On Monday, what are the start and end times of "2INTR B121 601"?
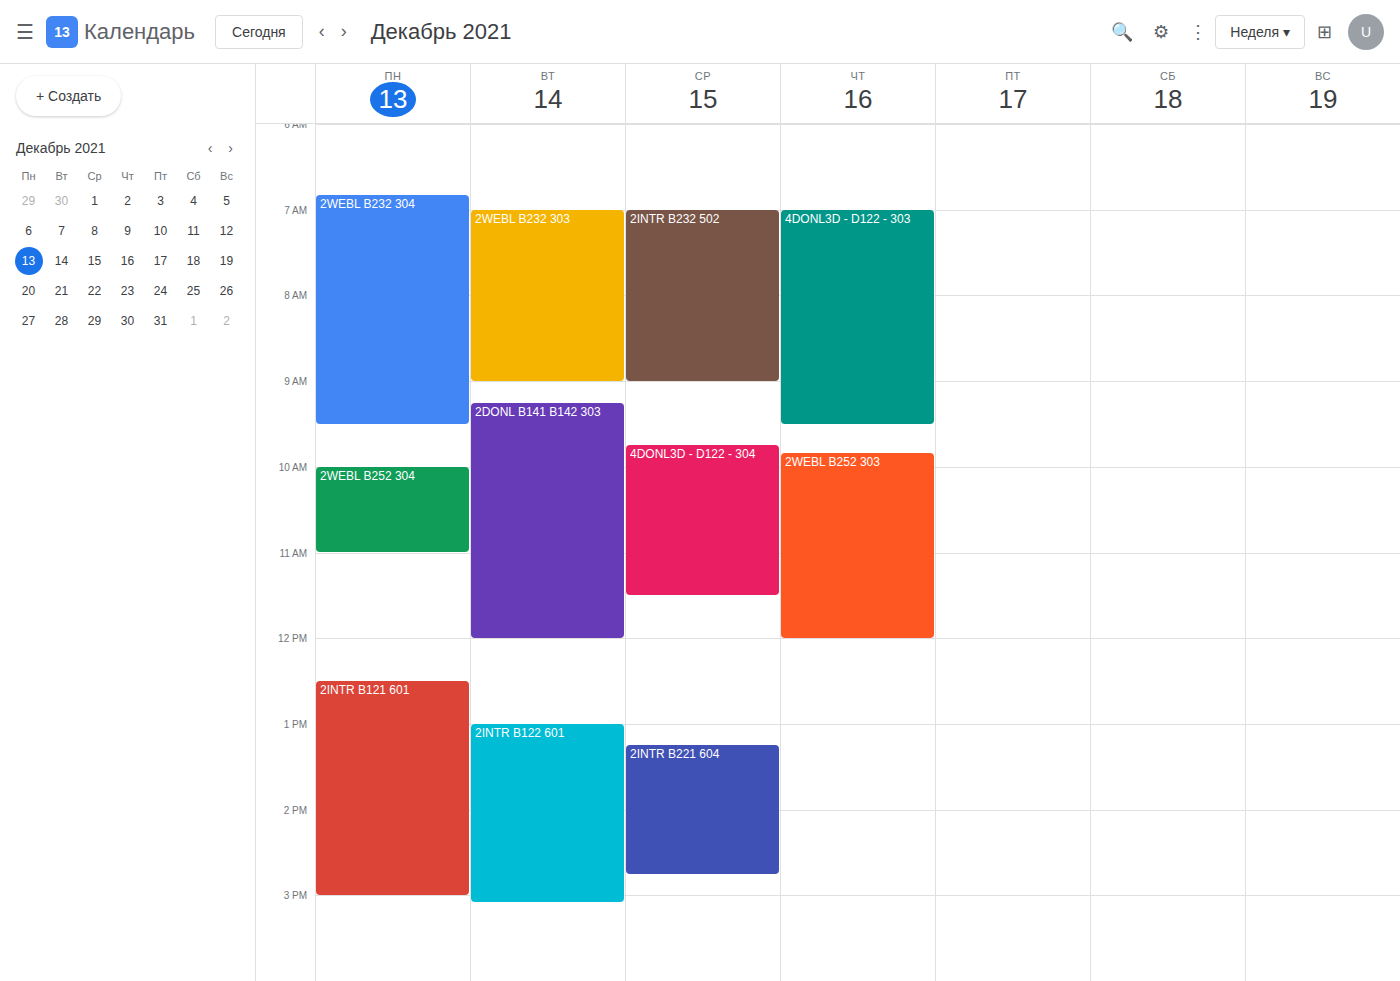
12:30 to 15:00